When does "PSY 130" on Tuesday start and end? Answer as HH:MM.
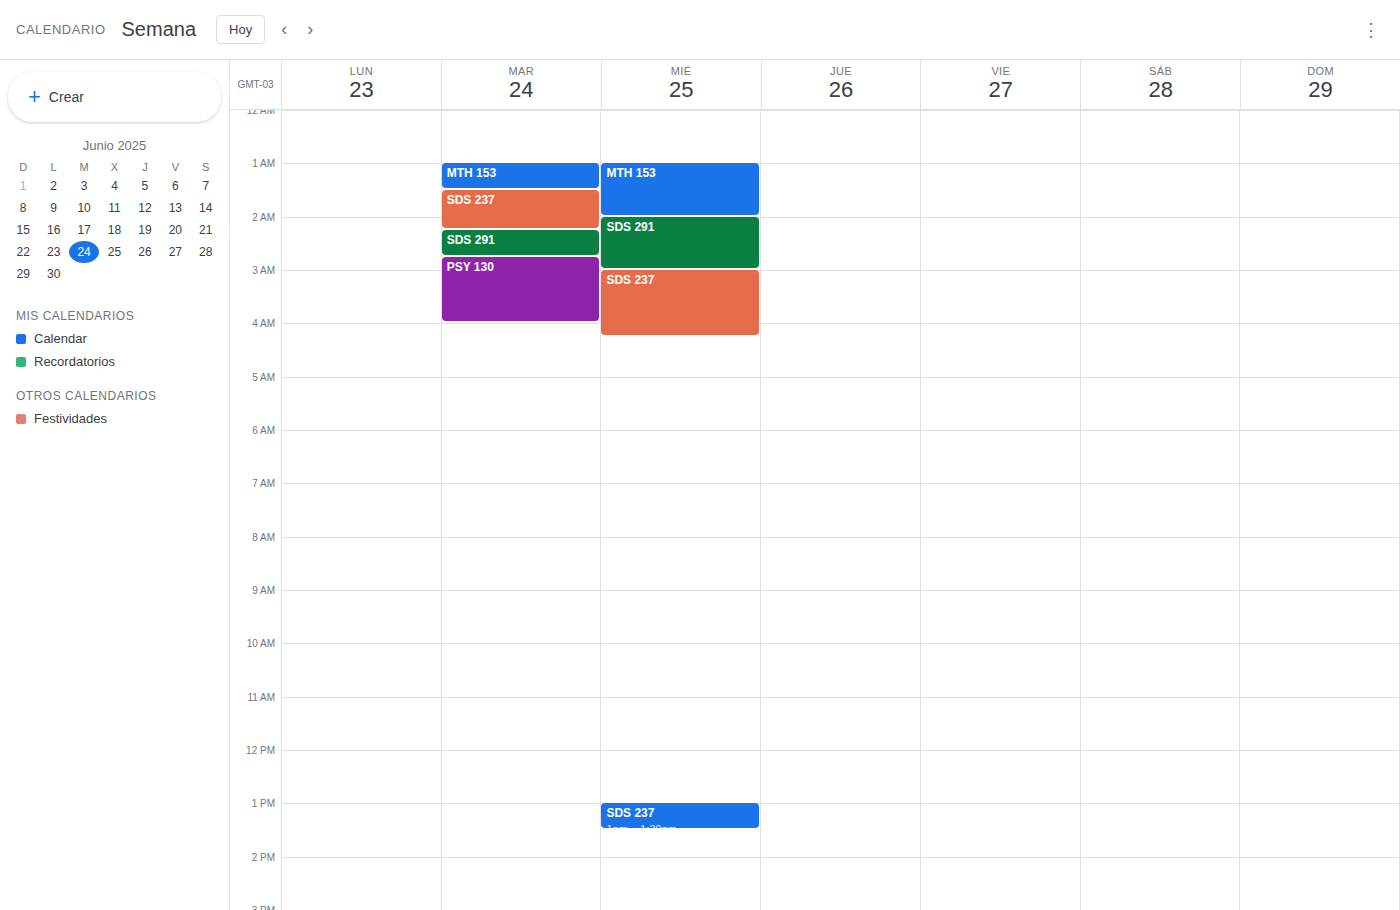
02:45 to 04:00